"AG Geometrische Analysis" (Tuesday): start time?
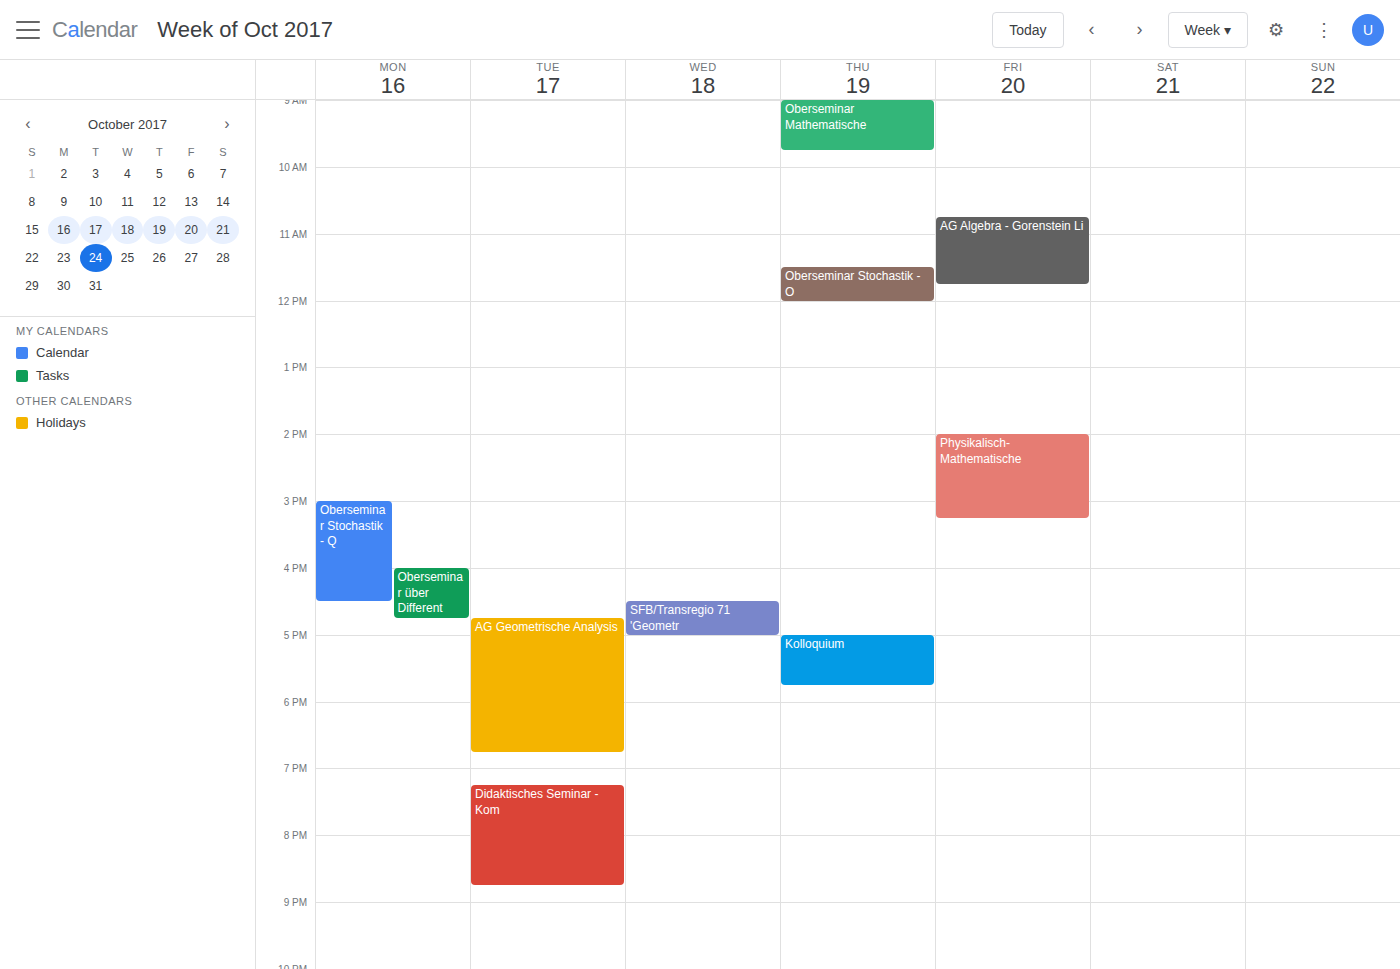
4:45 PM